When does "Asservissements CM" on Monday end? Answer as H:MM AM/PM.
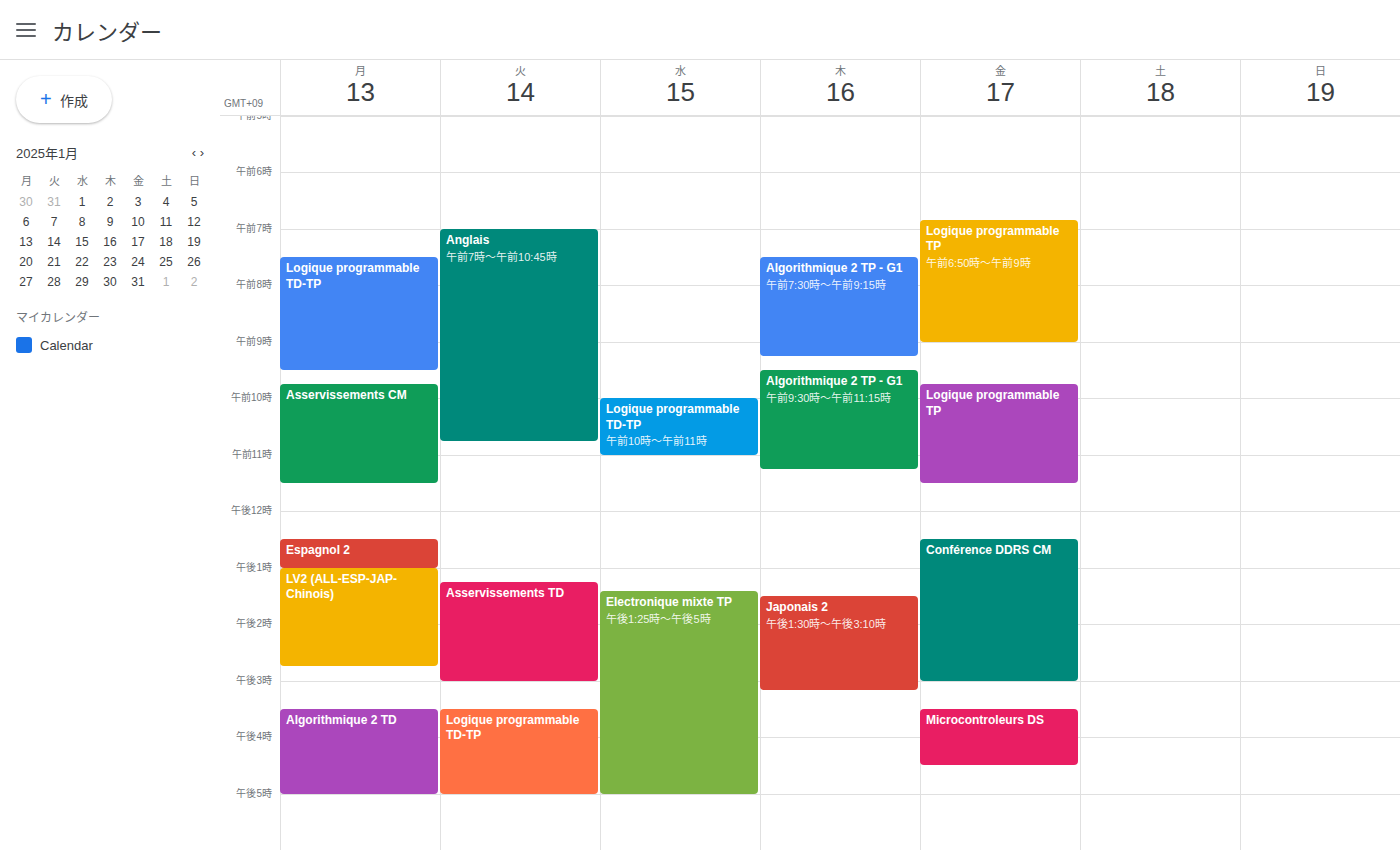
11:30 AM